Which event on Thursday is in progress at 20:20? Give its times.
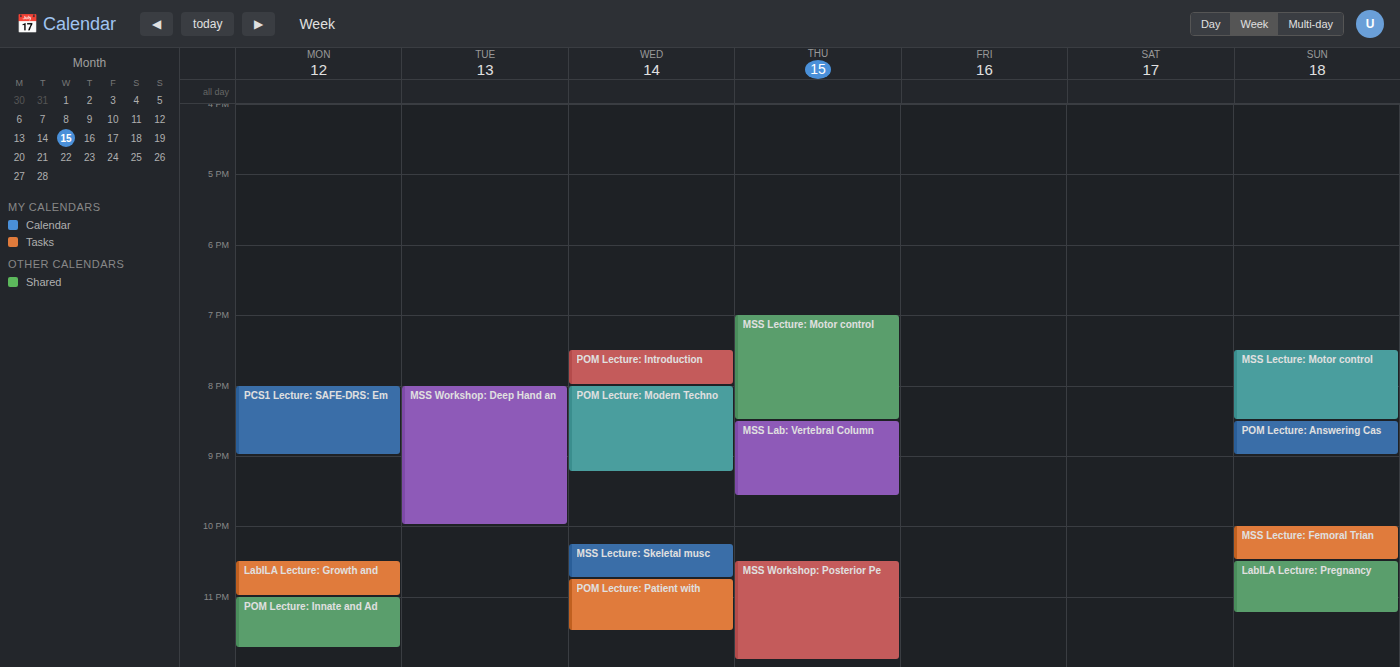
"MSS Lecture: Motor control", 19:00 to 20:30